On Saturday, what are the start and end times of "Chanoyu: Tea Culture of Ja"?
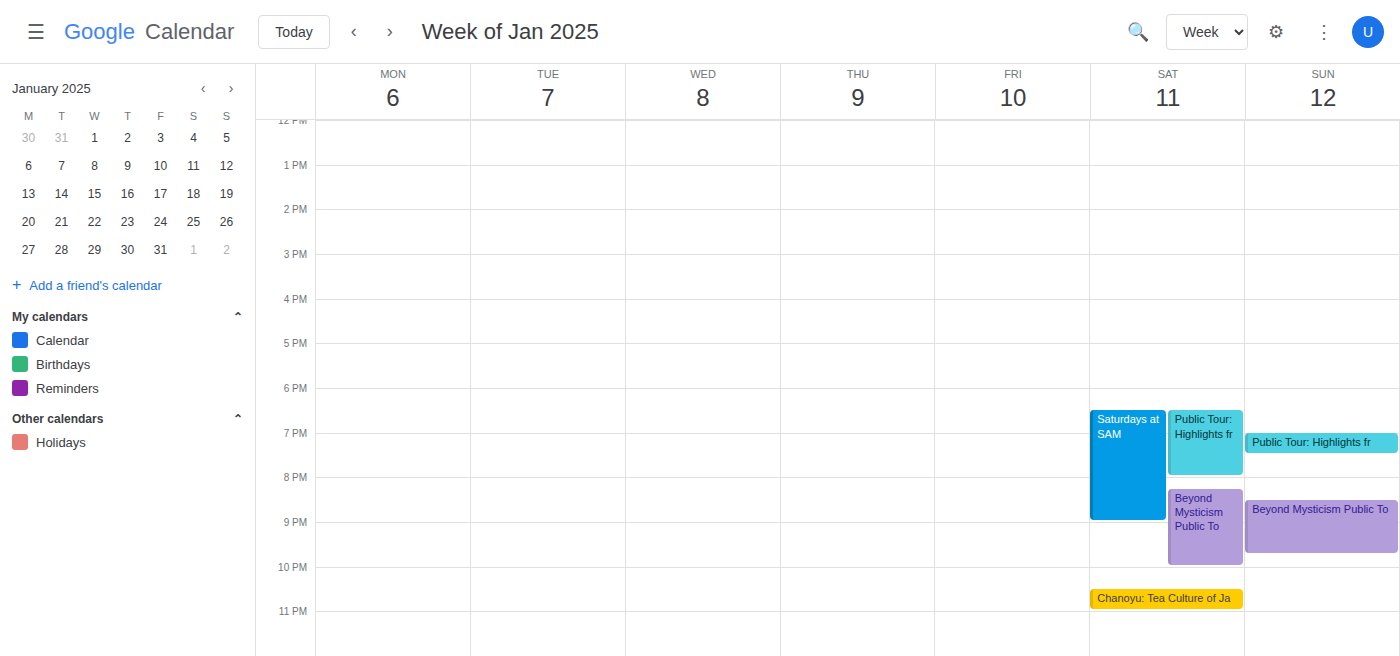
10:30 PM to 11:00 PM